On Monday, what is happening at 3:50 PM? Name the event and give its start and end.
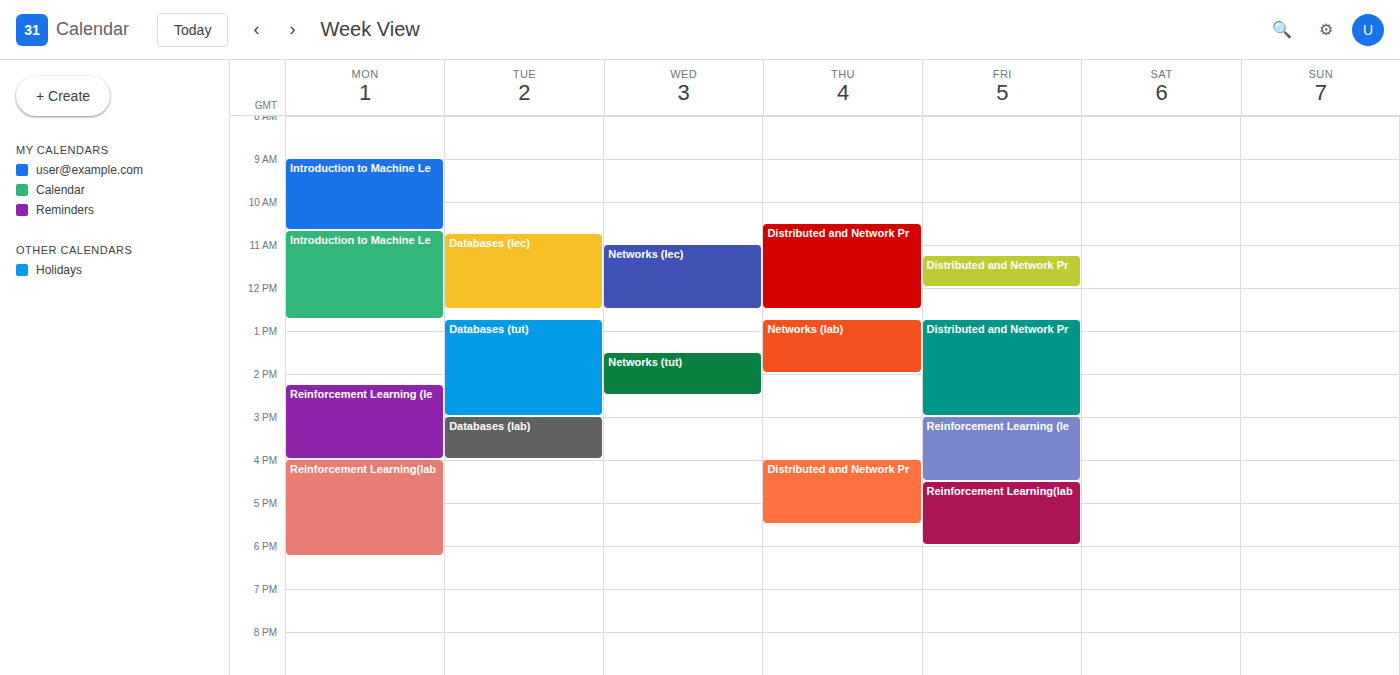
"Reinforcement Learning (le", 2:15 PM to 4:00 PM